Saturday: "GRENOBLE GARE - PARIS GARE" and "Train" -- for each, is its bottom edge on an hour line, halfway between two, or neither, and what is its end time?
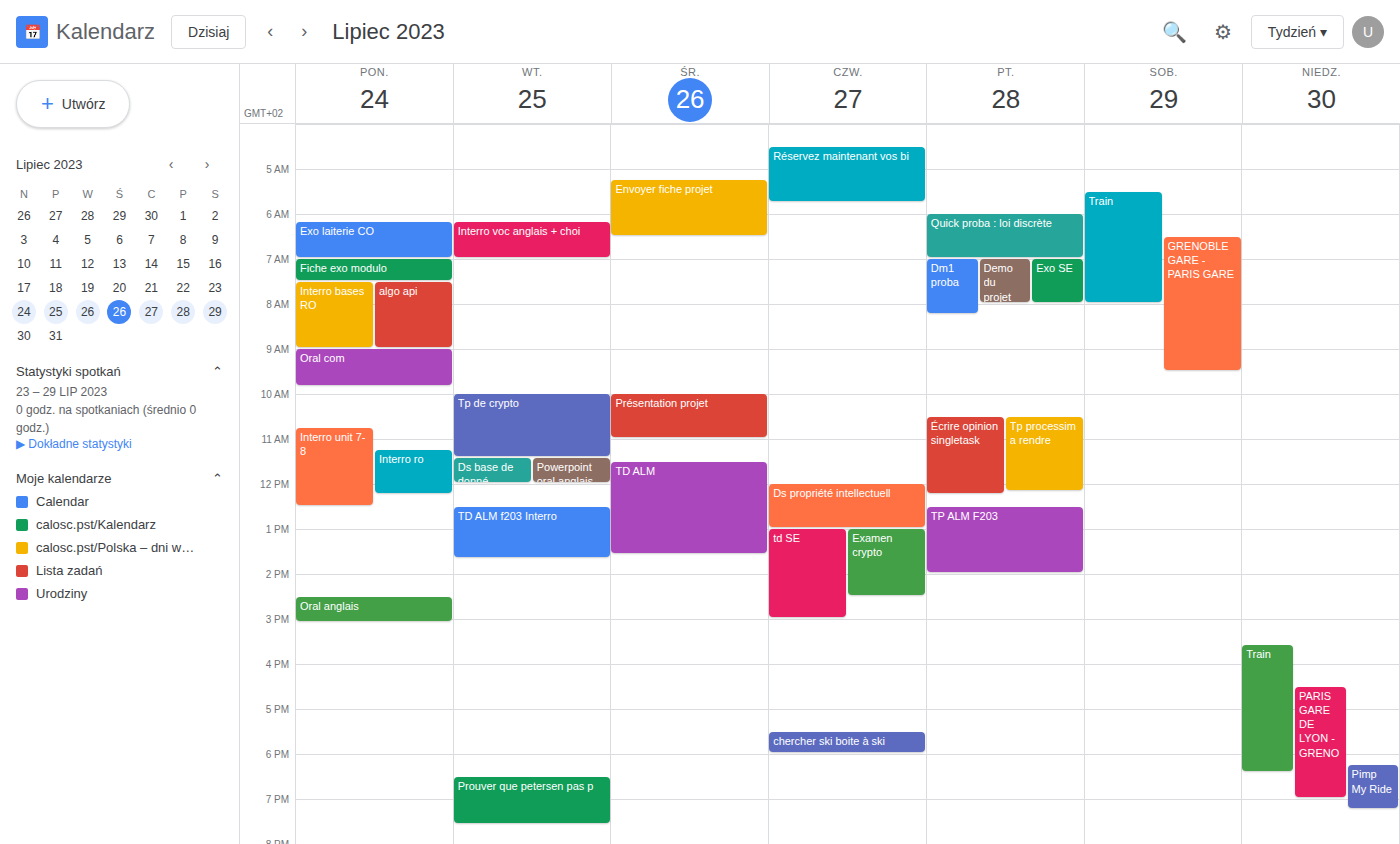
"GRENOBLE GARE - PARIS GARE": 9:30 AM, halfway between the 9 AM and 10 AM lines. "Train": 8:00 AM, exactly on the 8 AM line.